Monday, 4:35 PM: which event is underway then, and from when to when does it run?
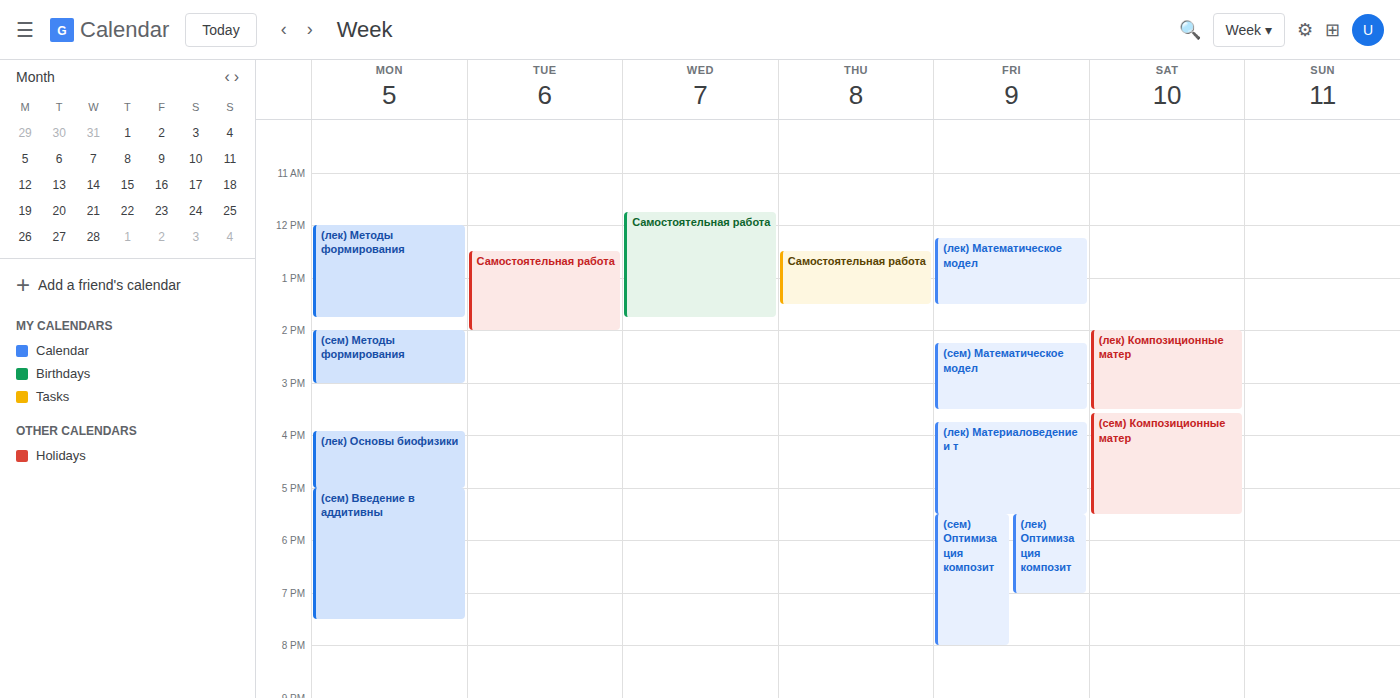
"(лек) Основы биофизики", 3:55 PM to 5:00 PM